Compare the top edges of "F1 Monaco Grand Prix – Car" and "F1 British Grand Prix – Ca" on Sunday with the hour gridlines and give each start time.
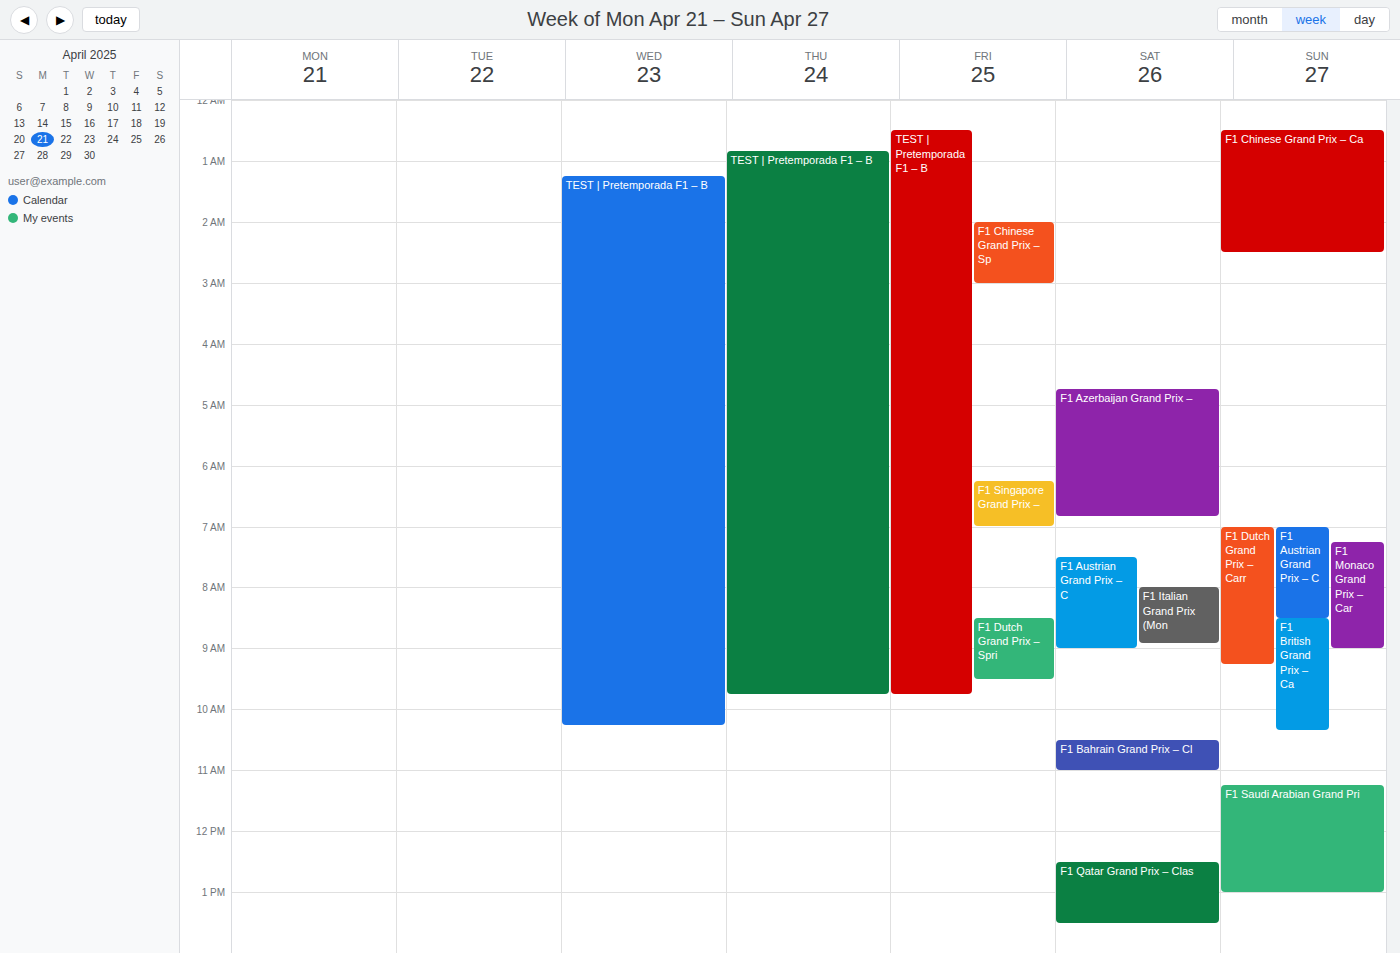
"F1 Monaco Grand Prix – Car": 07:15, neither: a quarter of the way from the 07:00 line to the 08:00 line. "F1 British Grand Prix – Ca": 08:30, halfway between the 08:00 and 09:00 lines.